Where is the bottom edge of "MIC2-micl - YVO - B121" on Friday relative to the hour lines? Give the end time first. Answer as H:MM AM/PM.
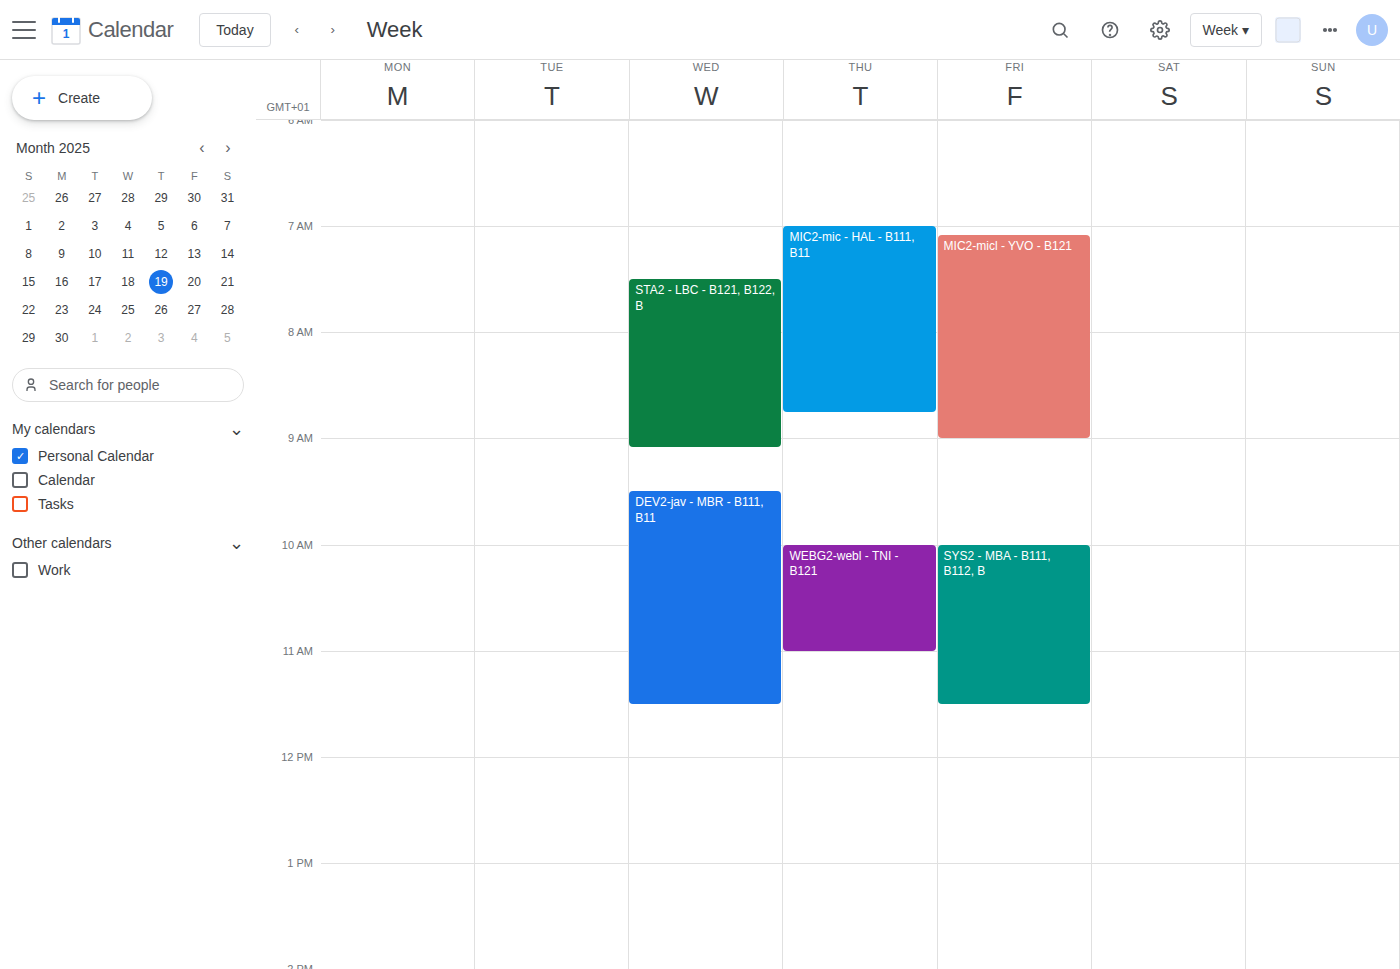
9:00 AM -- exactly on the 9 AM line.